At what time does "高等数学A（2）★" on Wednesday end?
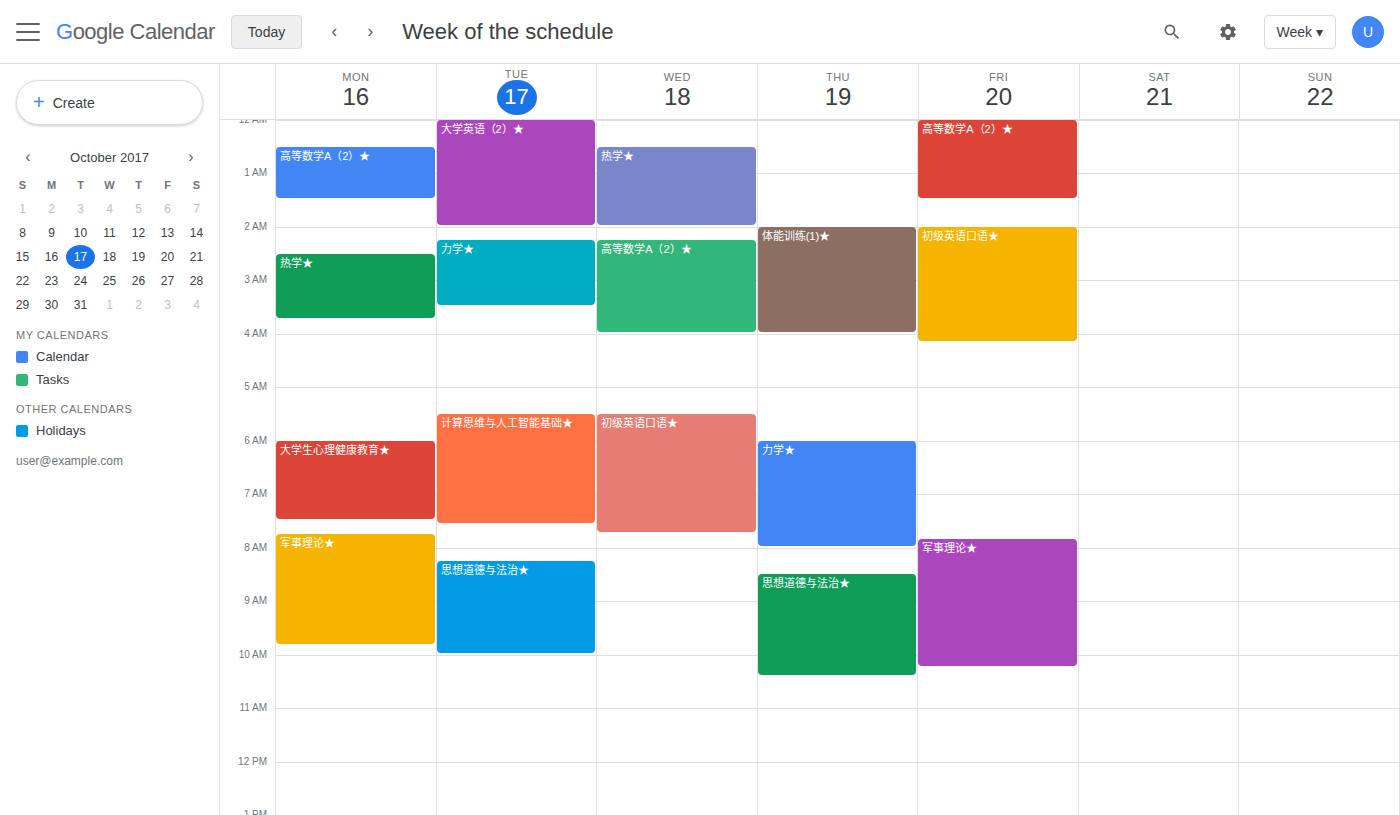
4:00 AM